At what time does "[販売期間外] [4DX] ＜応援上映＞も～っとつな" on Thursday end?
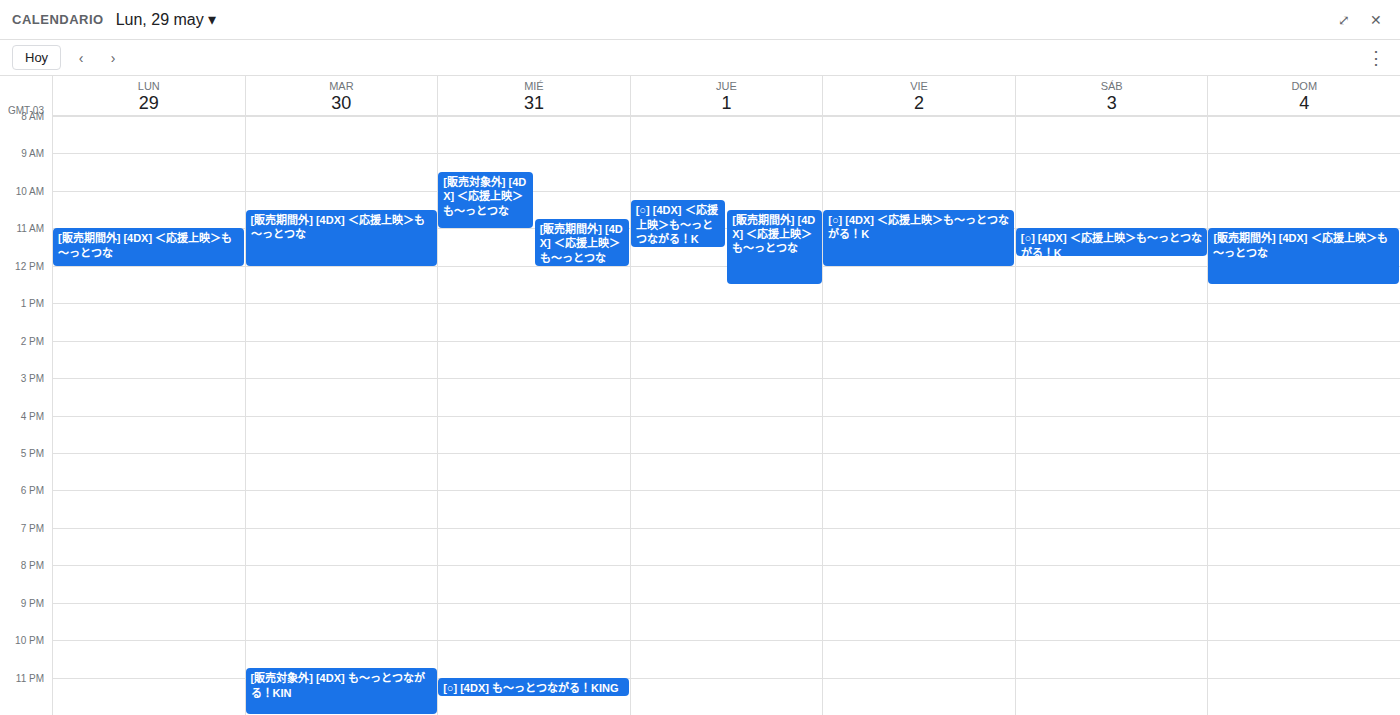
12:30 PM